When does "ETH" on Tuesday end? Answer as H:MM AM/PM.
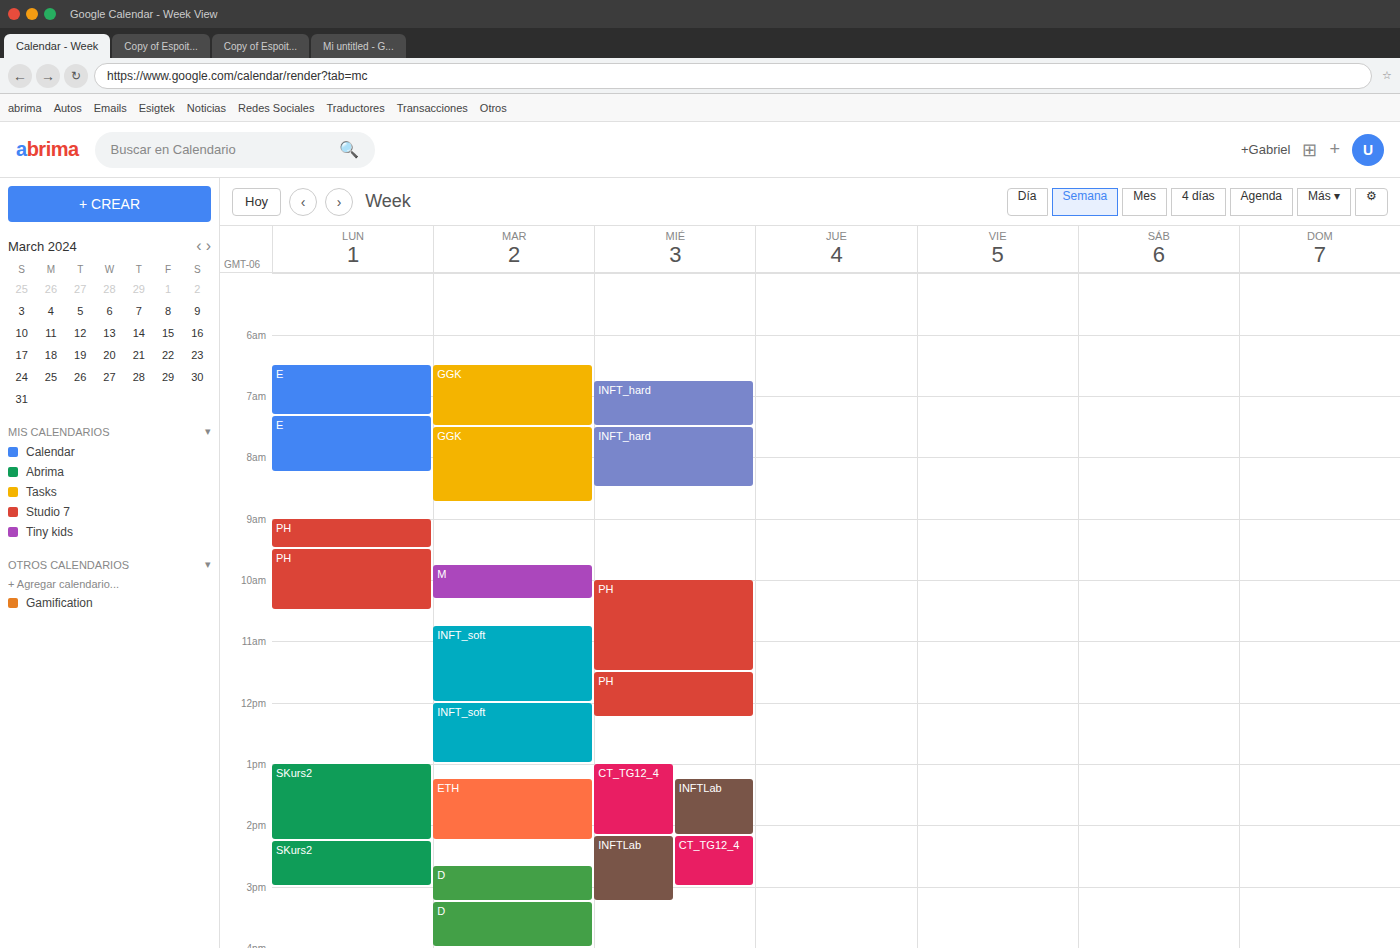
2:15 PM